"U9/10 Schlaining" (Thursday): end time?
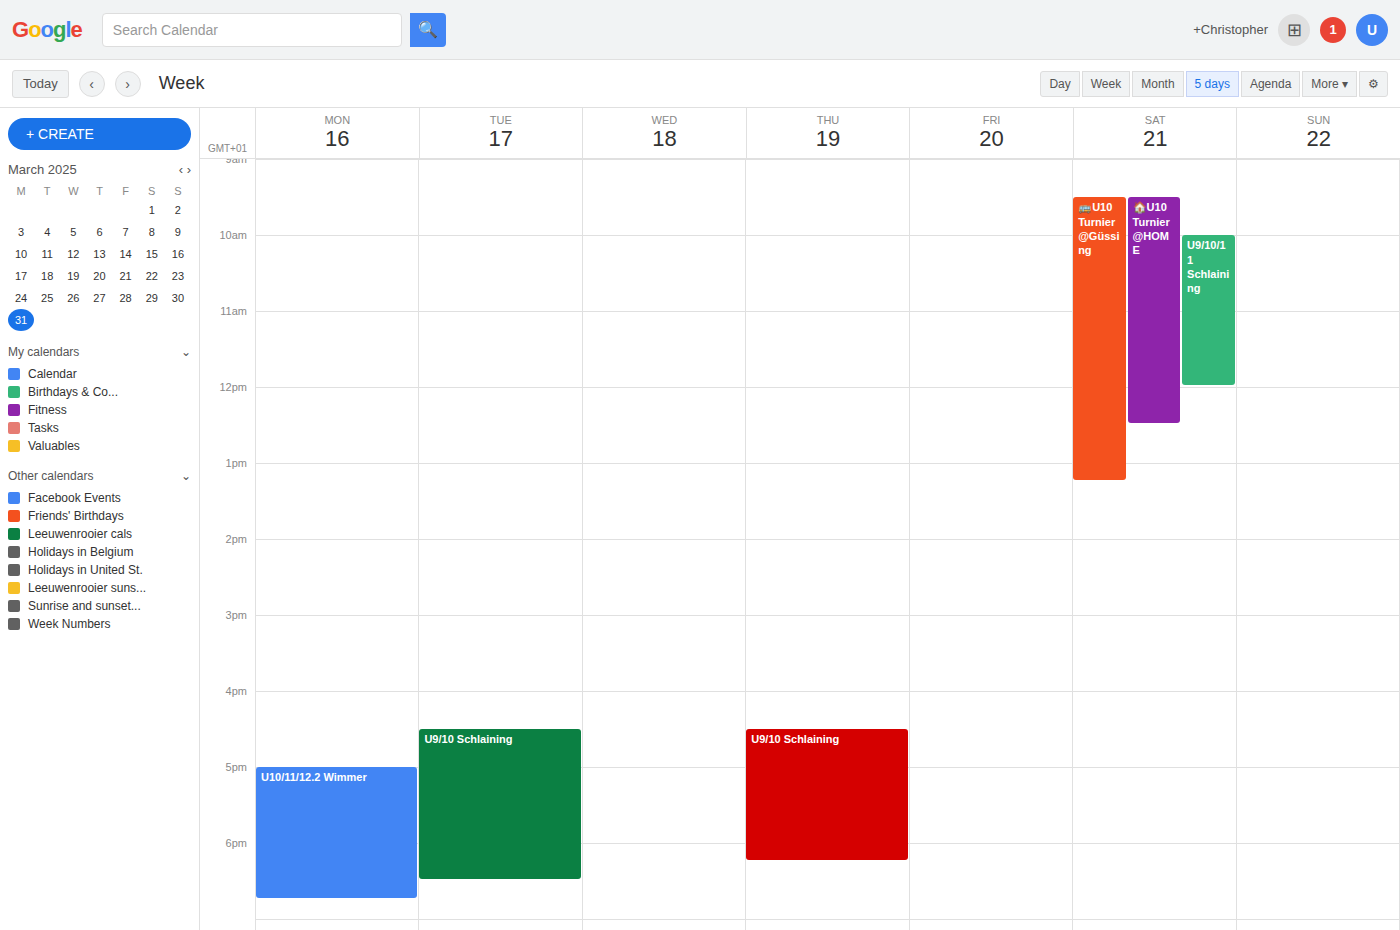
6:15 PM